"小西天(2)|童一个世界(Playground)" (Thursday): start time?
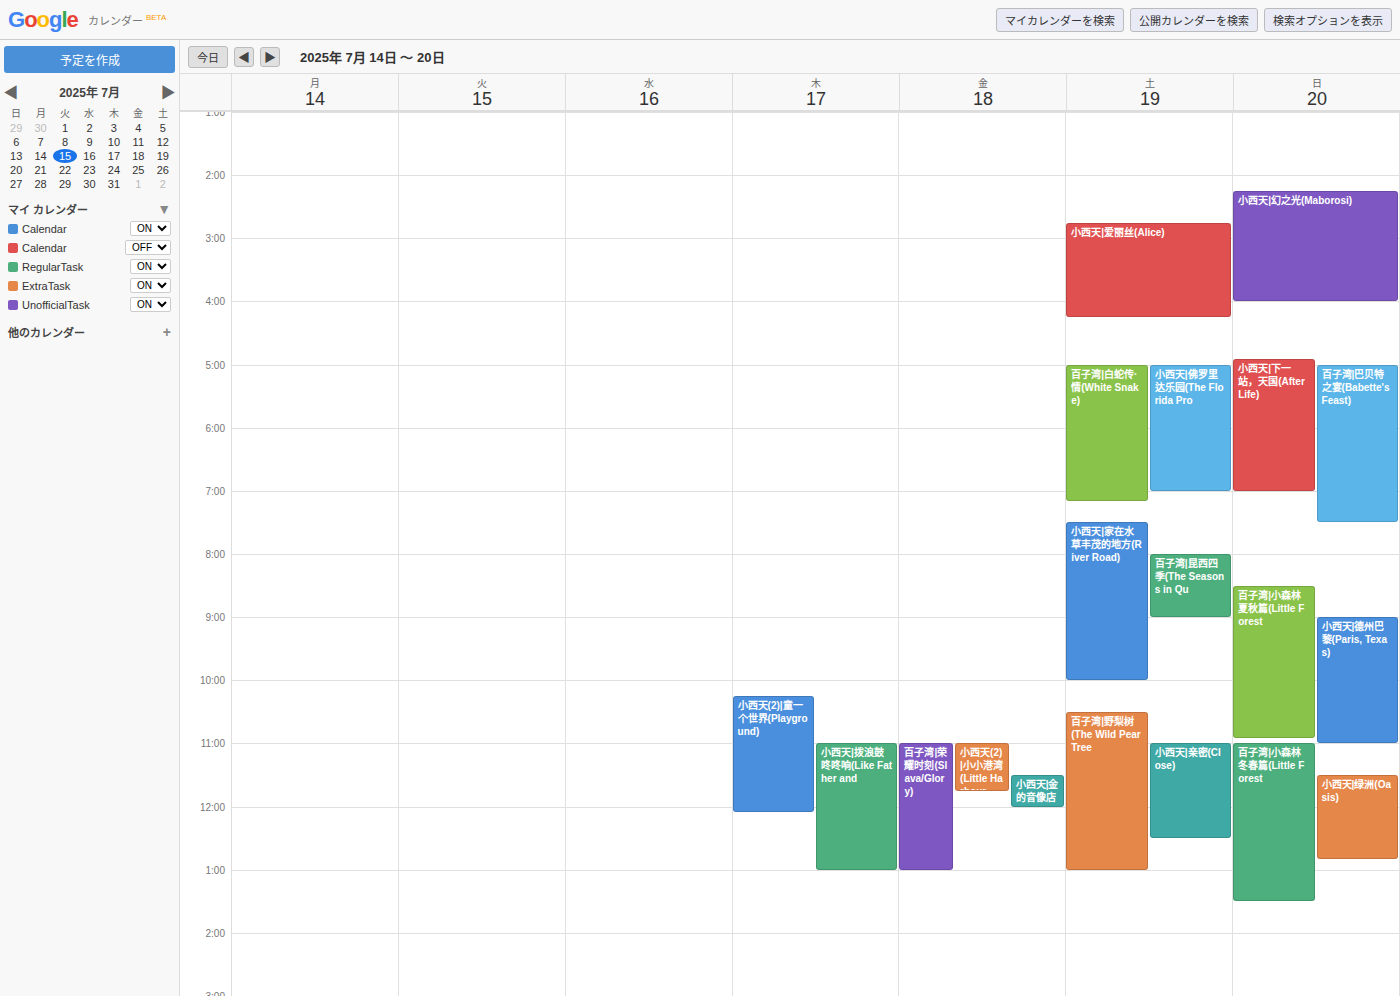
10:15 AM